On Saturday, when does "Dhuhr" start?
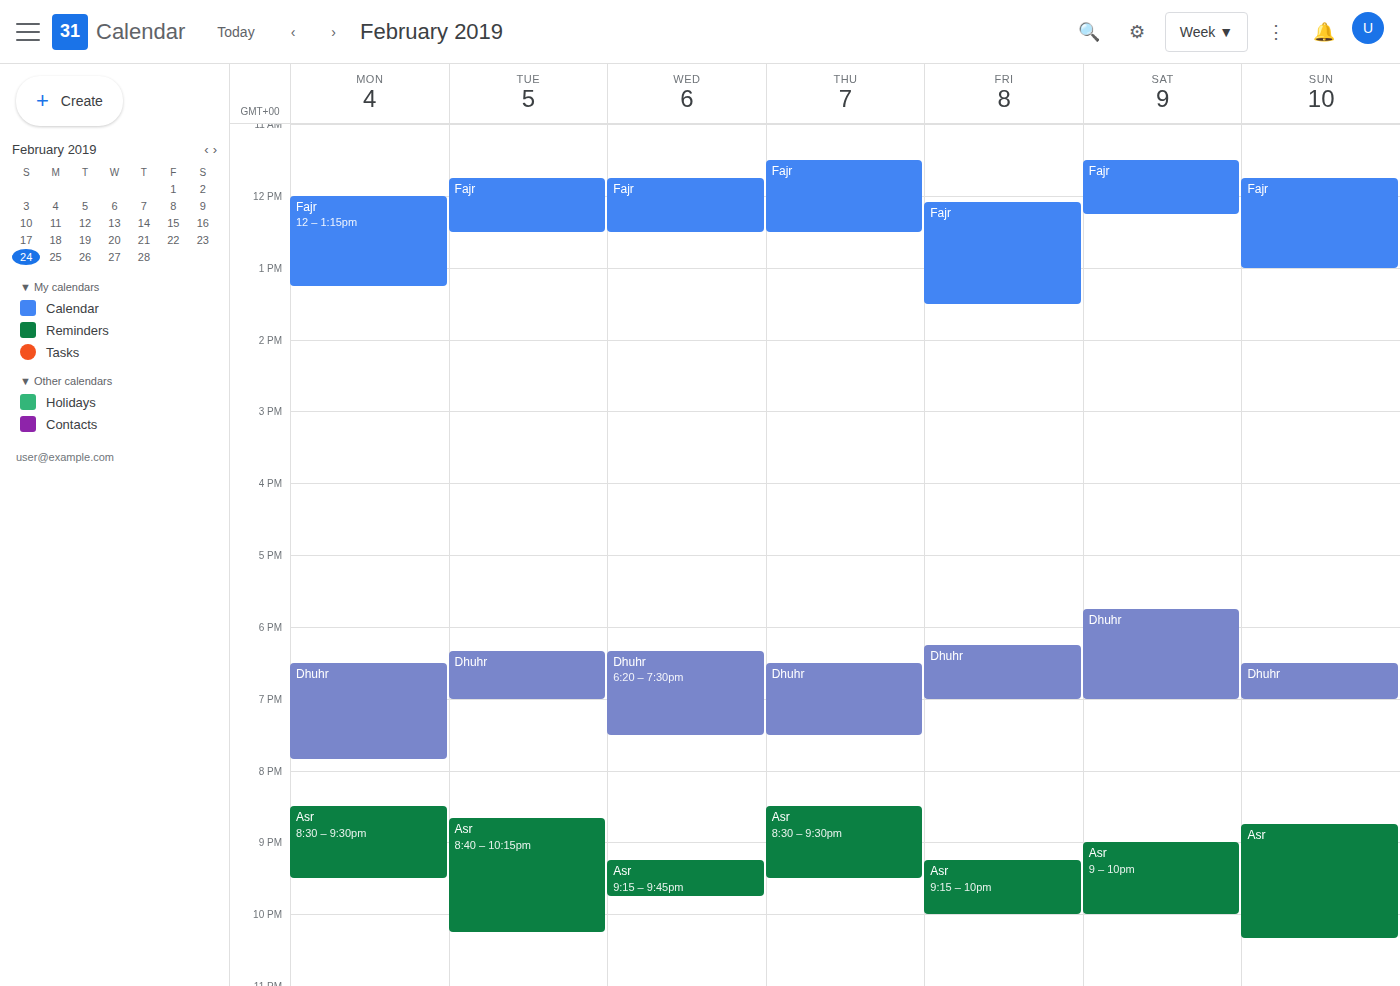
17:45